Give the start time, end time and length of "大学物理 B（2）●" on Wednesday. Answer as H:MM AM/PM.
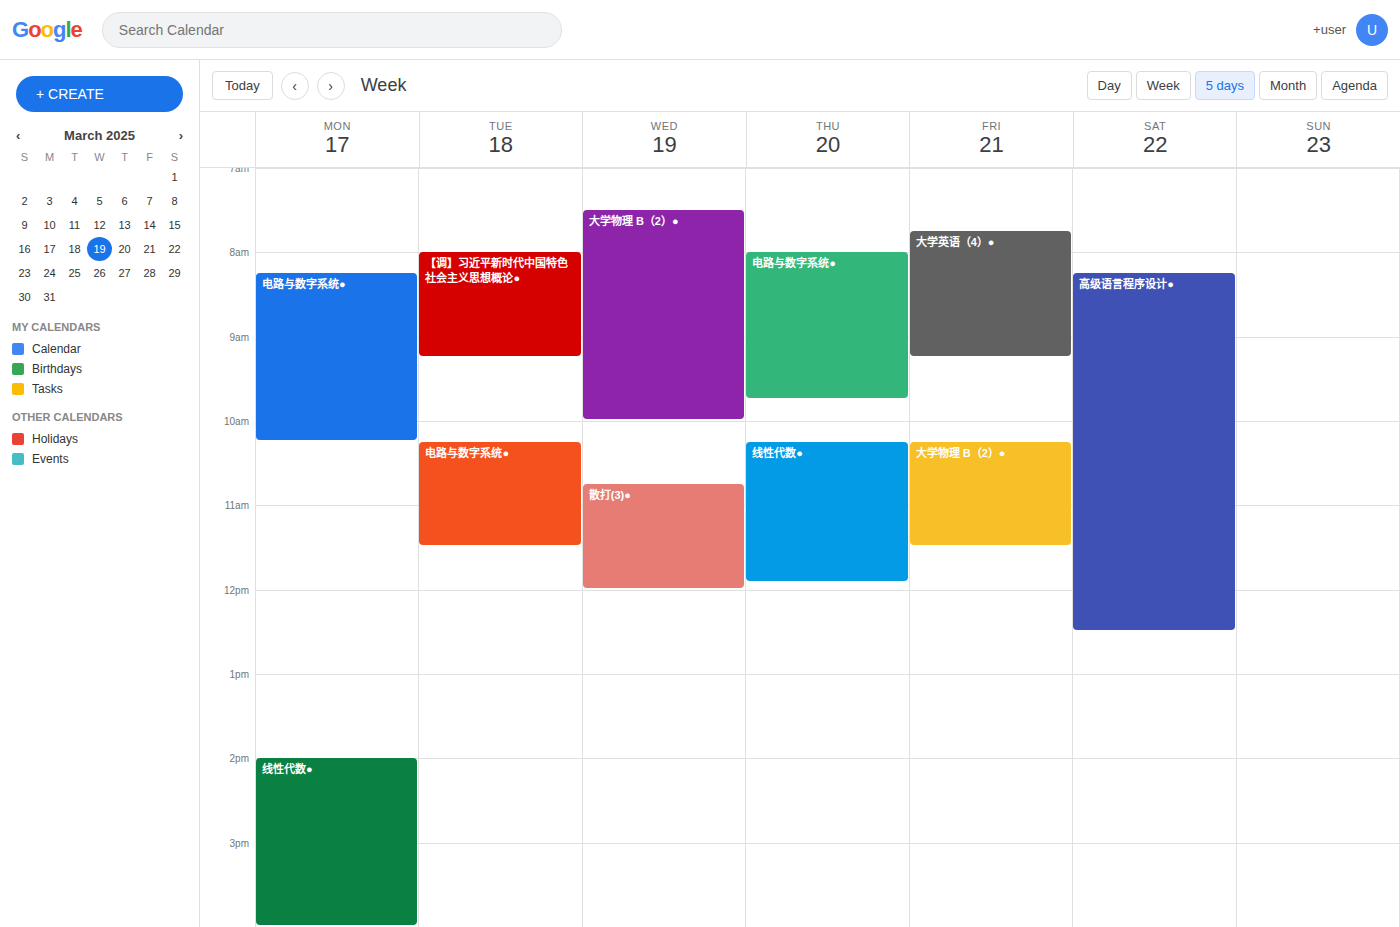
7:30 AM to 10:00 AM, 2 hours 30 minutes